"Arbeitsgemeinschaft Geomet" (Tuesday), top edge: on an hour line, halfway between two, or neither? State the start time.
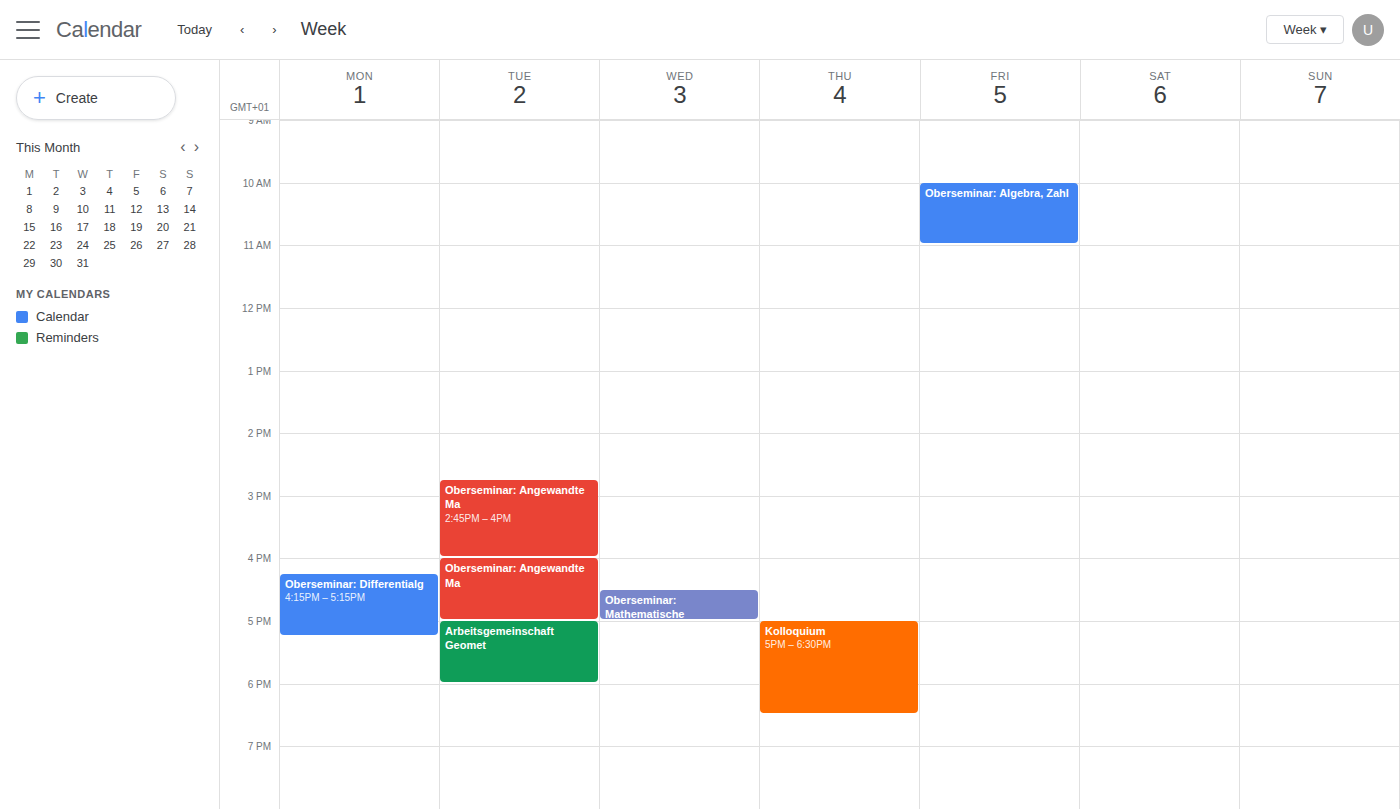
5:00 PM -- exactly on the 5 PM line.